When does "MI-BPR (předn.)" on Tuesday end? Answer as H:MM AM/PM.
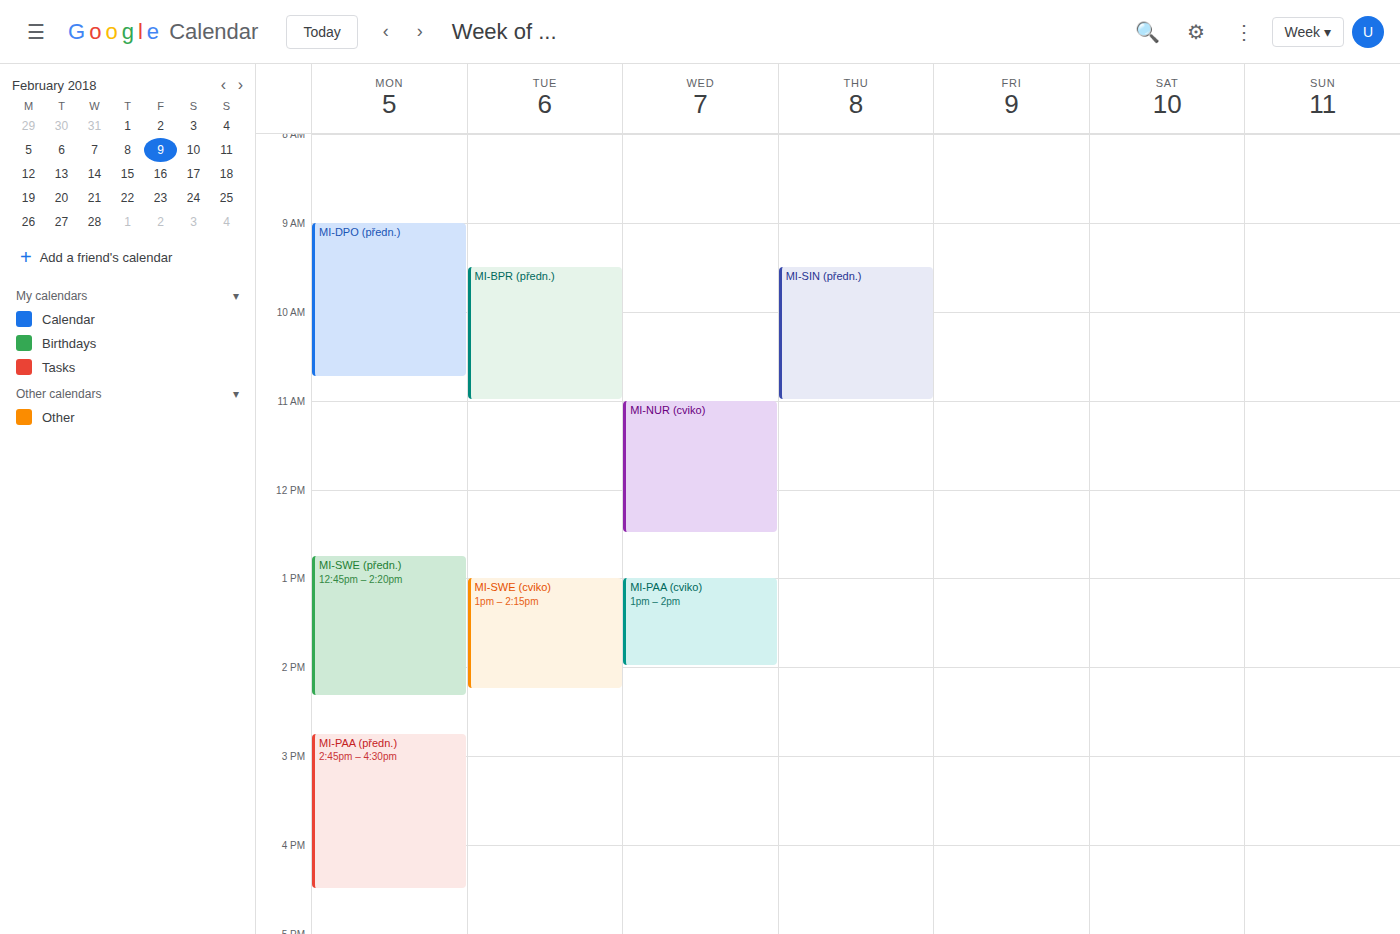
11:00 AM